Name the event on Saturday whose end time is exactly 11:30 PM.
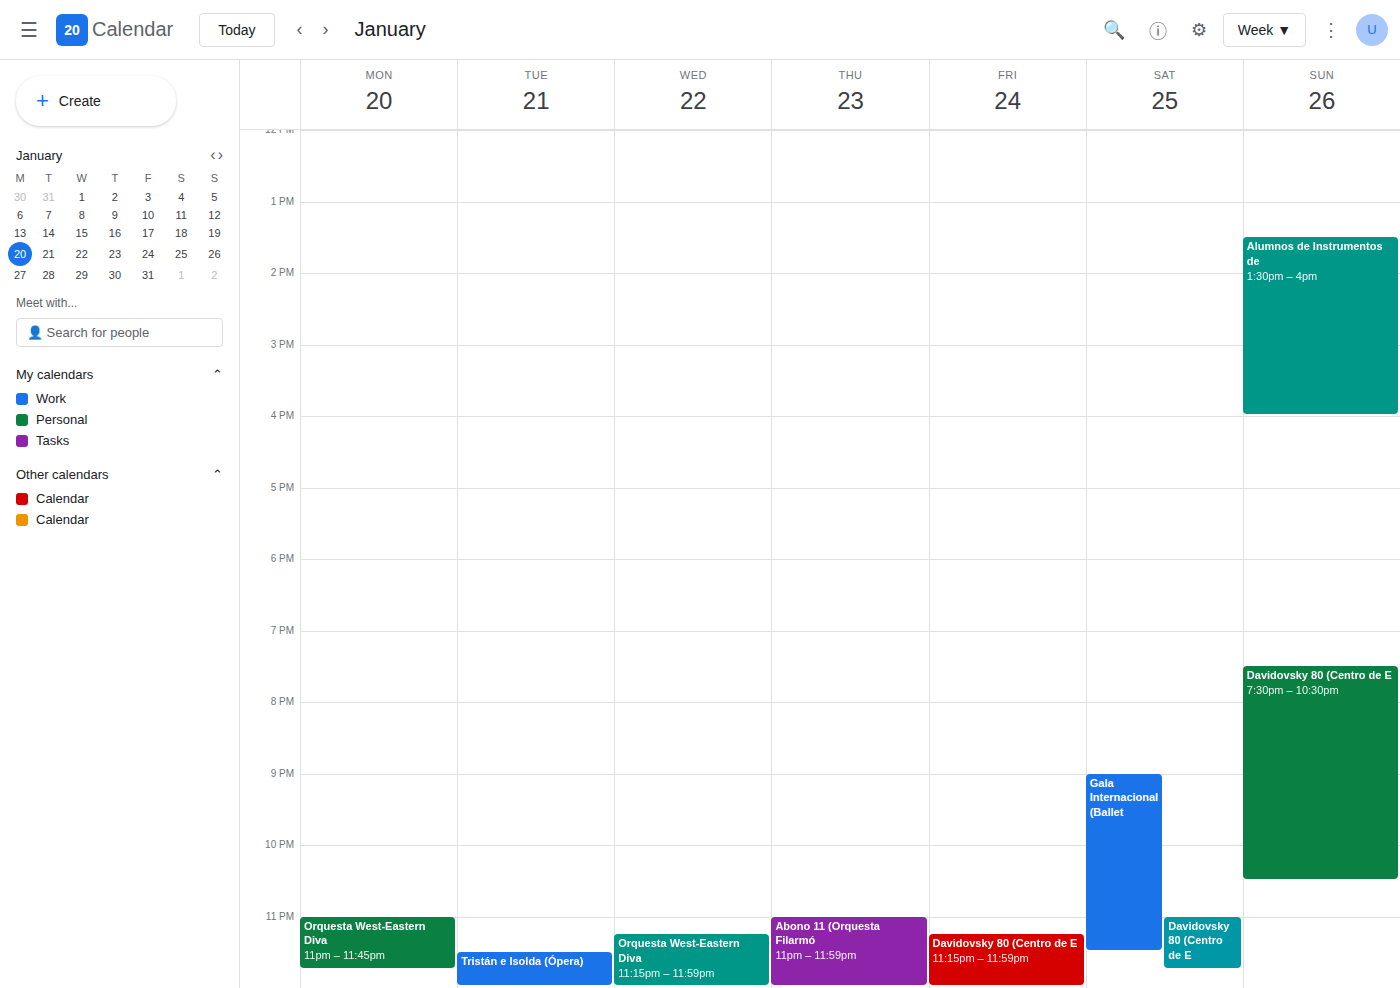
"Gala Internacional (Ballet"